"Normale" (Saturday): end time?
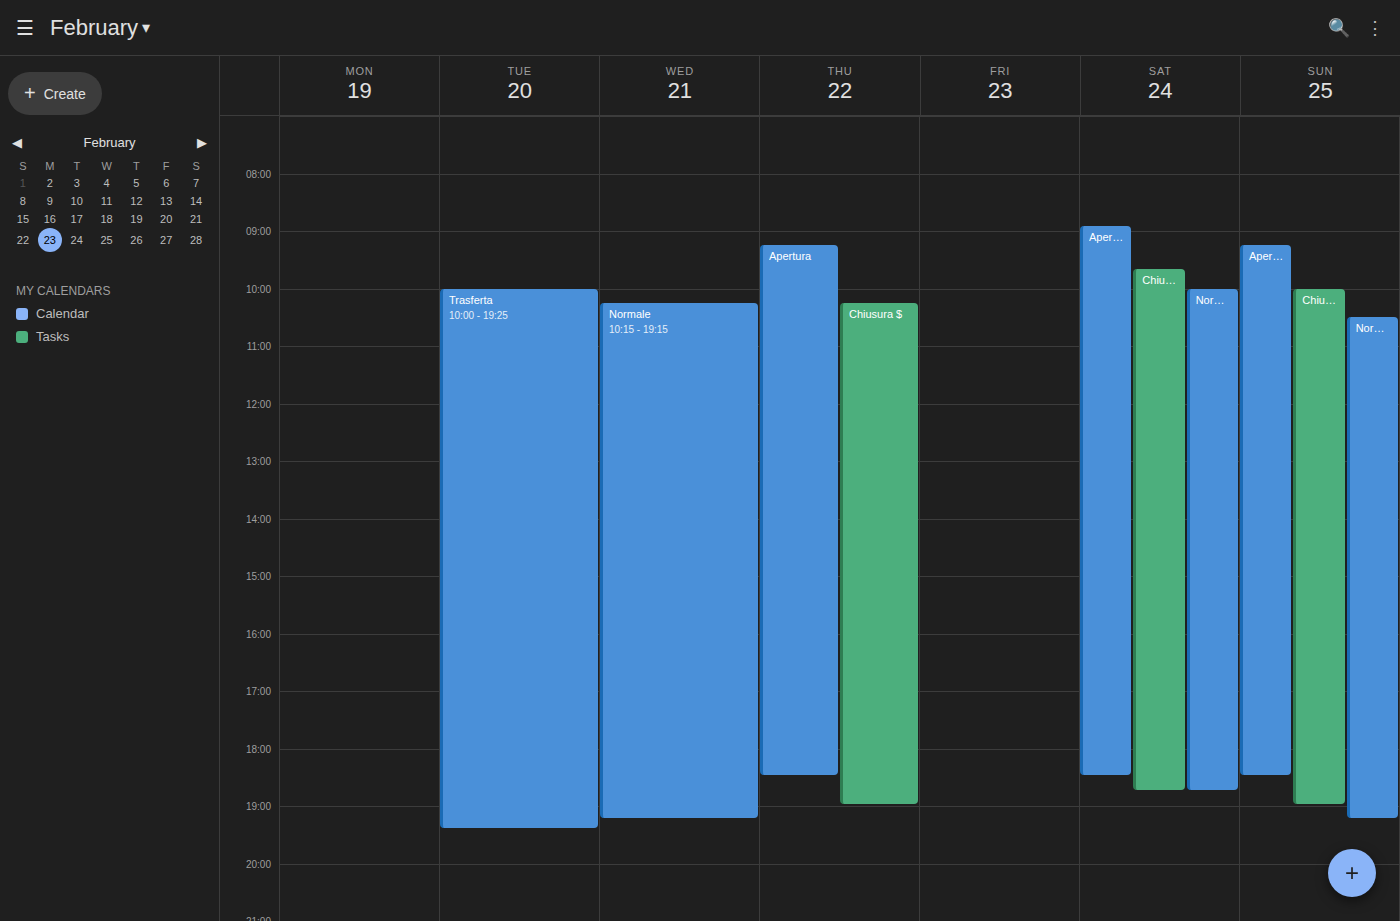
6:45 PM